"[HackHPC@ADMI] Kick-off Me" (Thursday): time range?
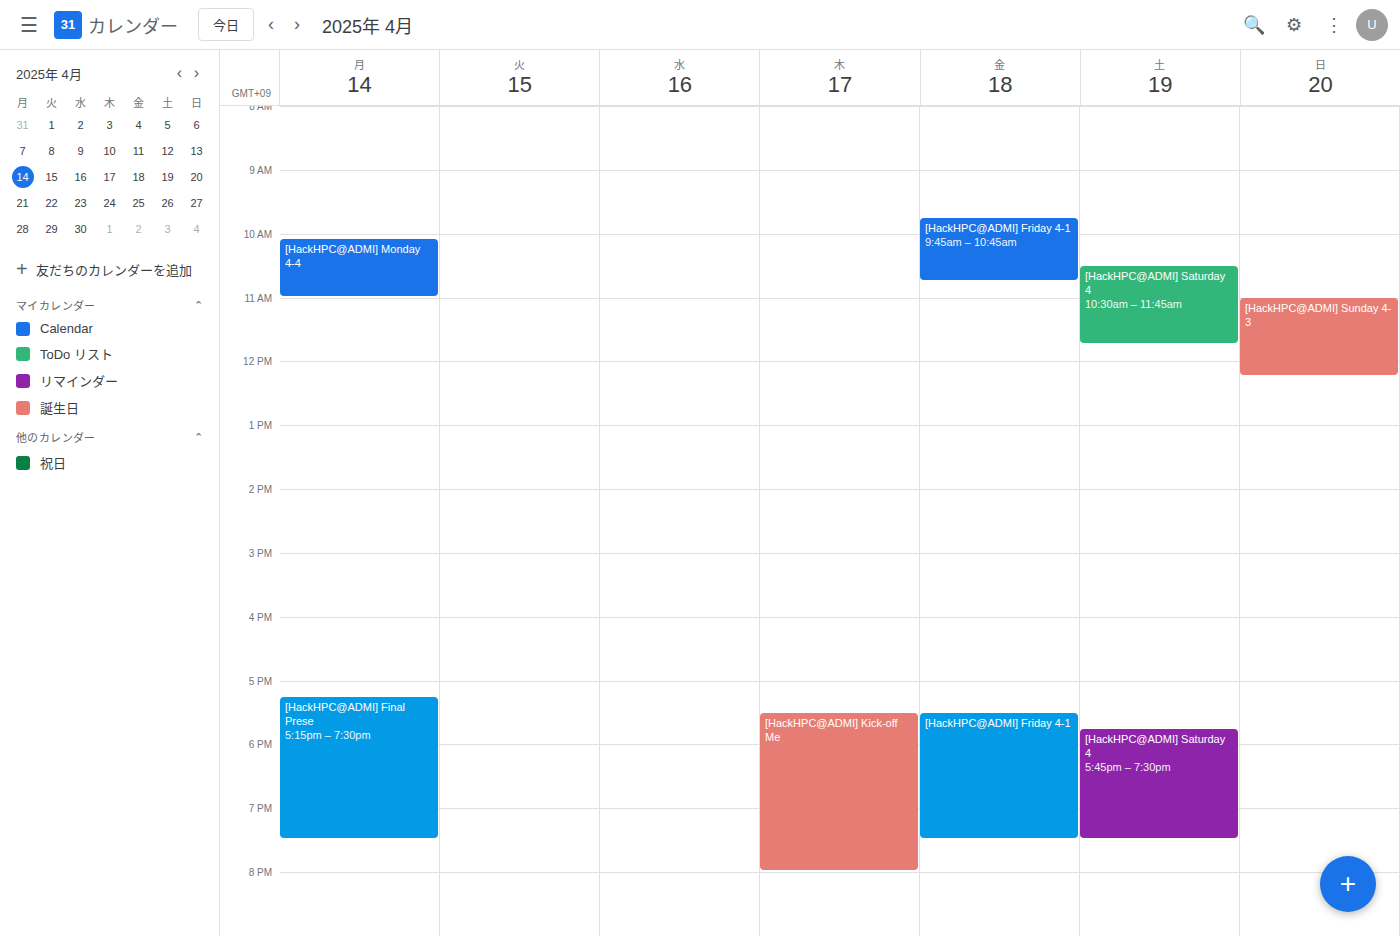
5:30 PM to 8:00 PM